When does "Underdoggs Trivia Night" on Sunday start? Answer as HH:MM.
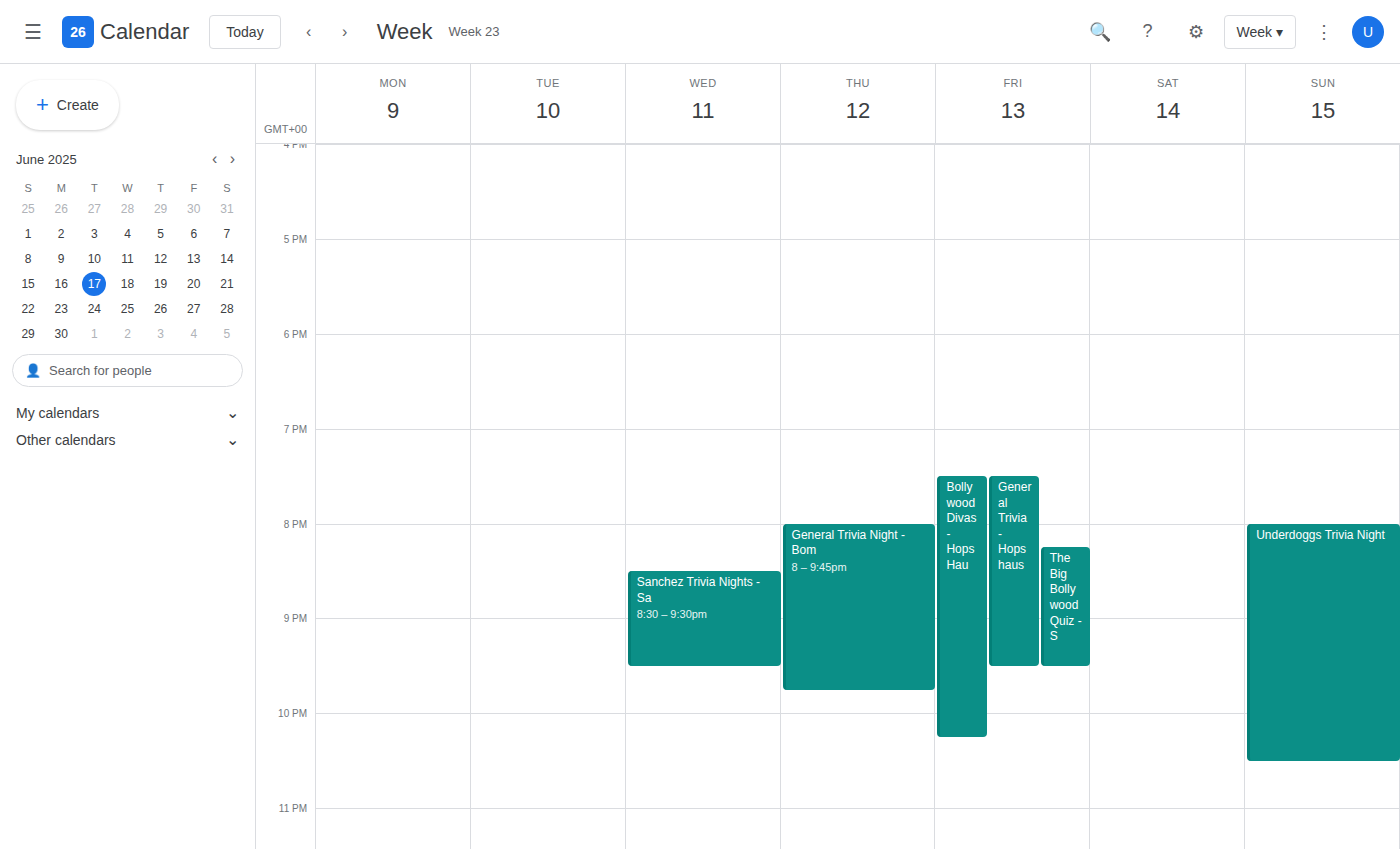
20:00